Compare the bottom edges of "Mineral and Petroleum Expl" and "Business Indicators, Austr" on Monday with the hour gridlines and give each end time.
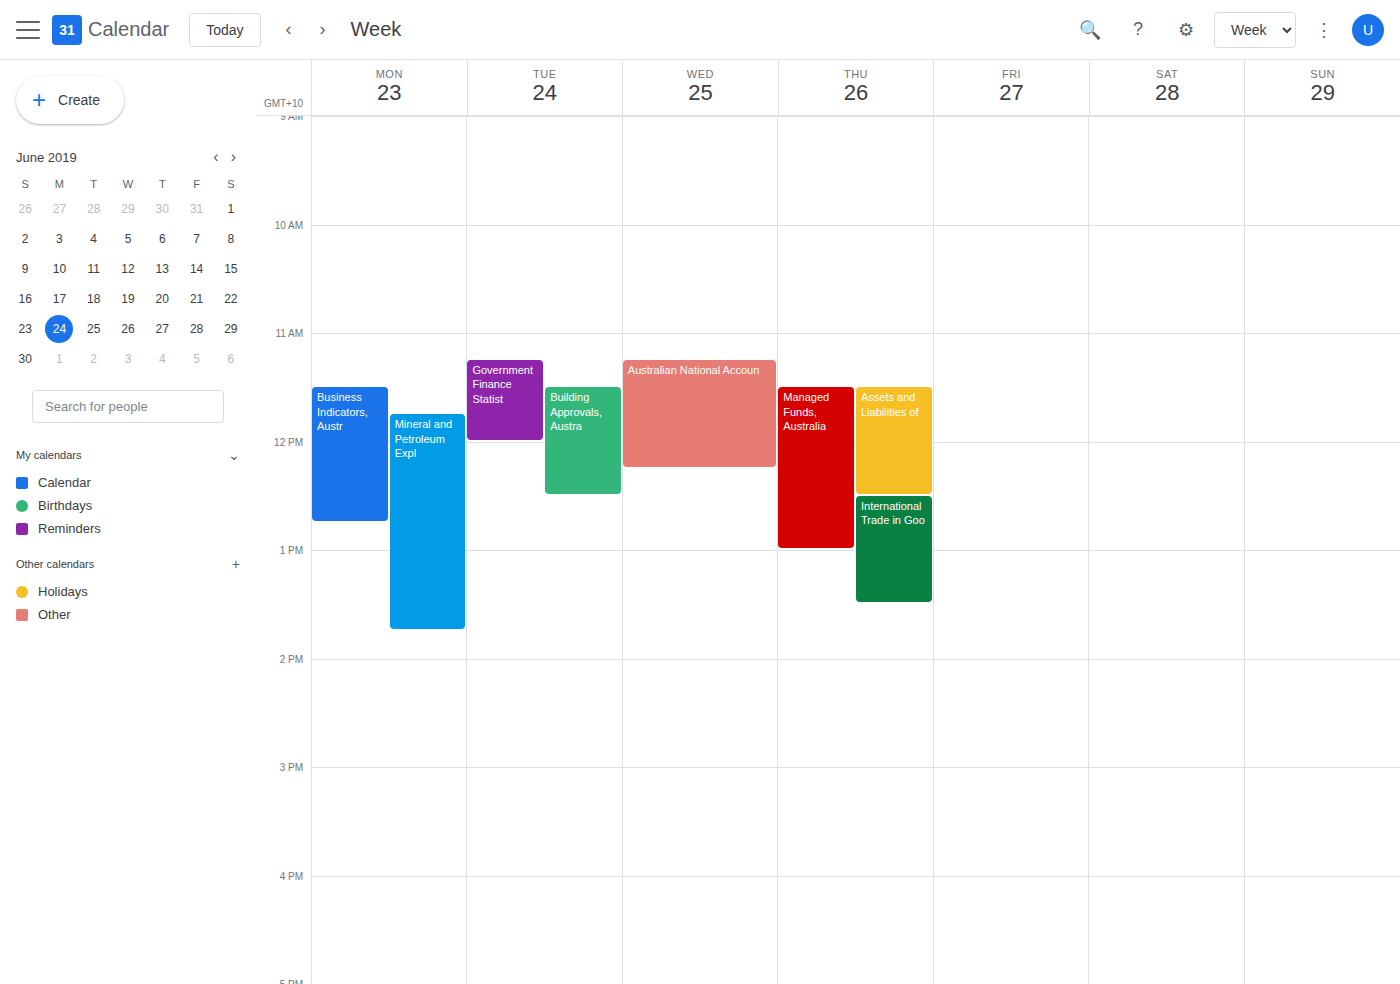
"Mineral and Petroleum Expl": 1:45 PM, neither: three quarters of the way from the 1 PM line to the 2 PM line. "Business Indicators, Austr": 12:45 PM, neither: three quarters of the way from the 12 PM line to the 1 PM line.